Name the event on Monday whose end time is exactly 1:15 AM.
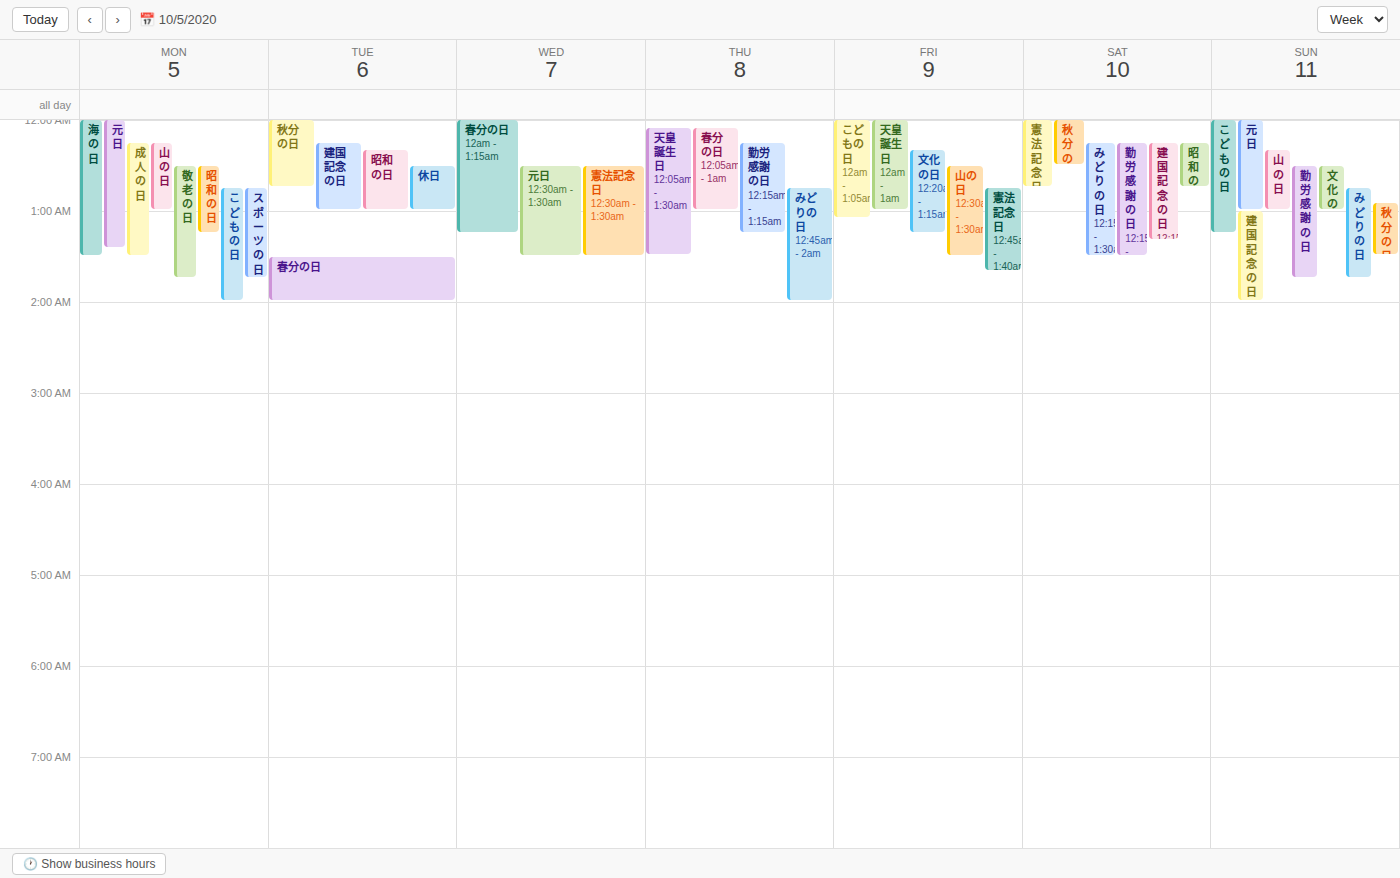
"昭和の日"